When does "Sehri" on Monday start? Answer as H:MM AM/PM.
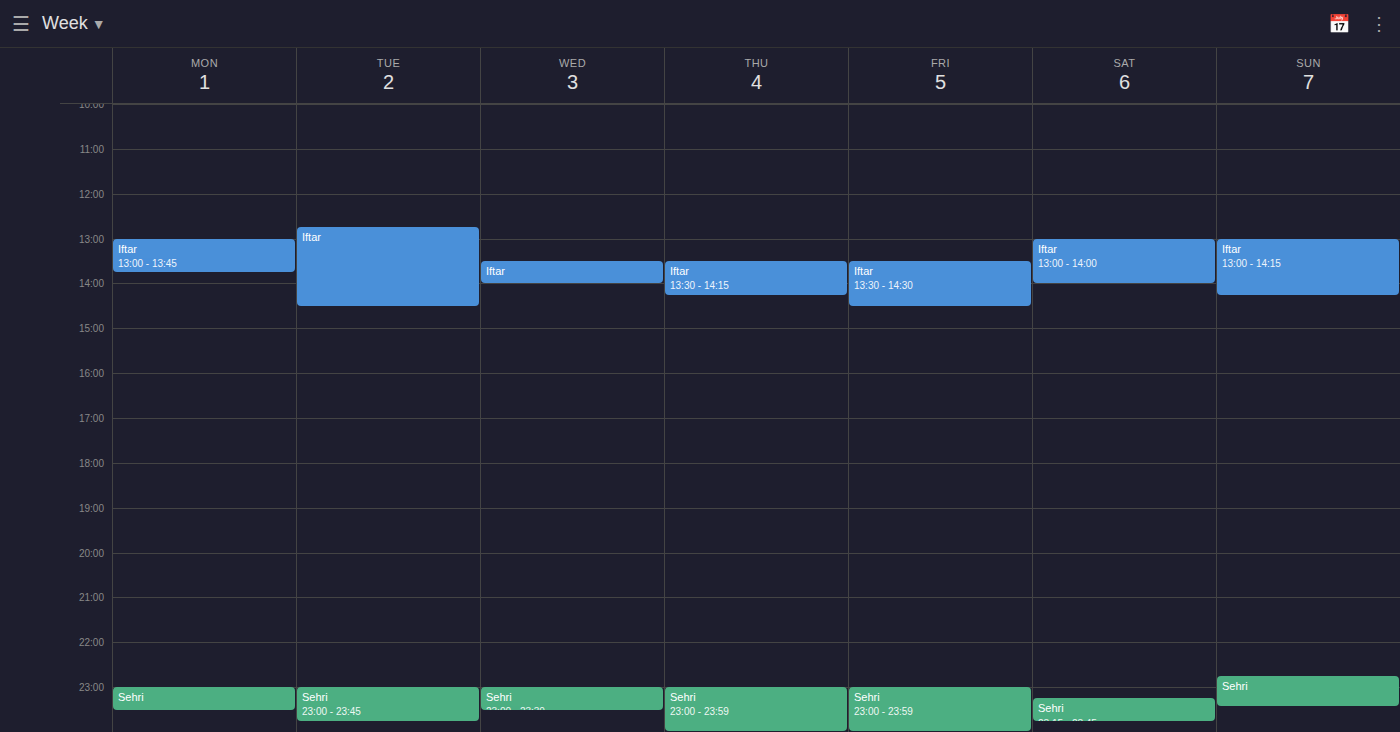
11:00 PM